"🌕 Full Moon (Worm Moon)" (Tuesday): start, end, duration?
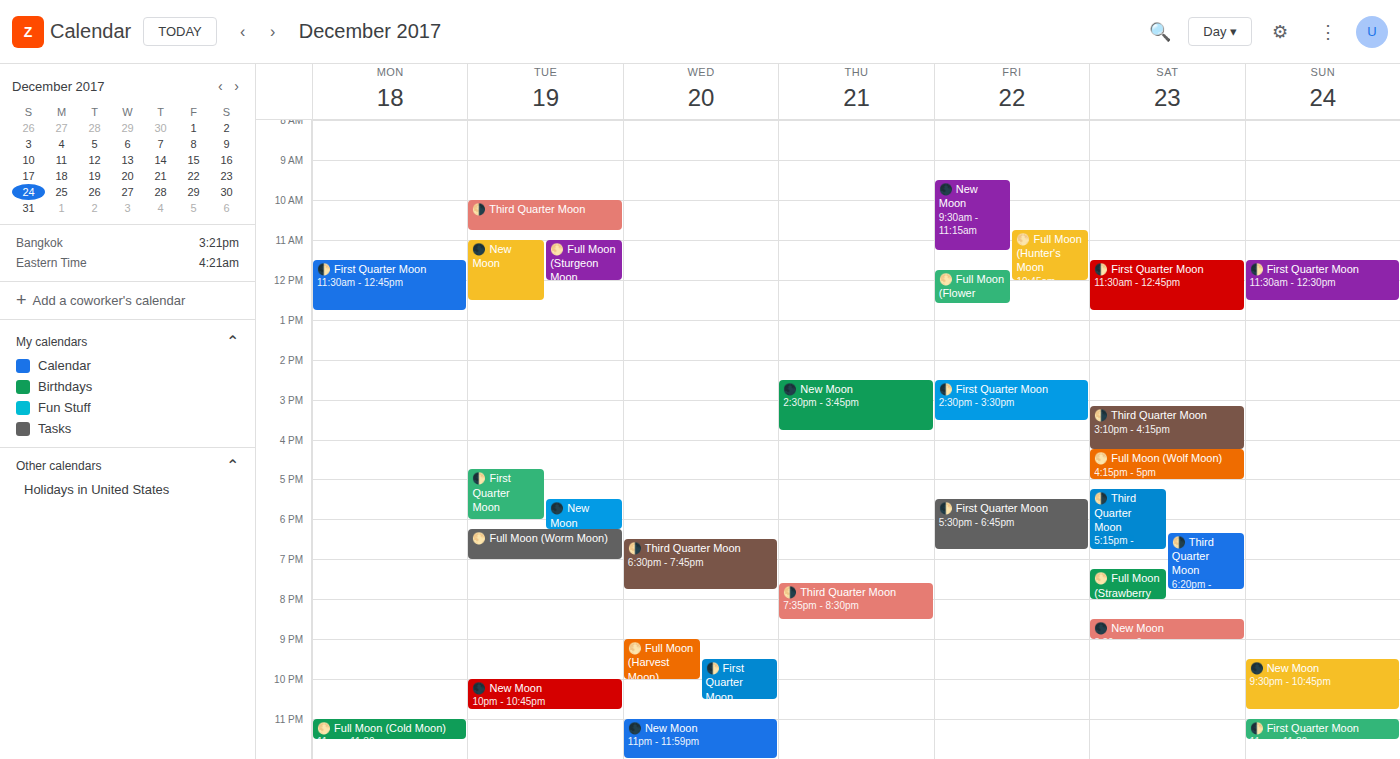
6:15 PM to 7:00 PM, 45 minutes